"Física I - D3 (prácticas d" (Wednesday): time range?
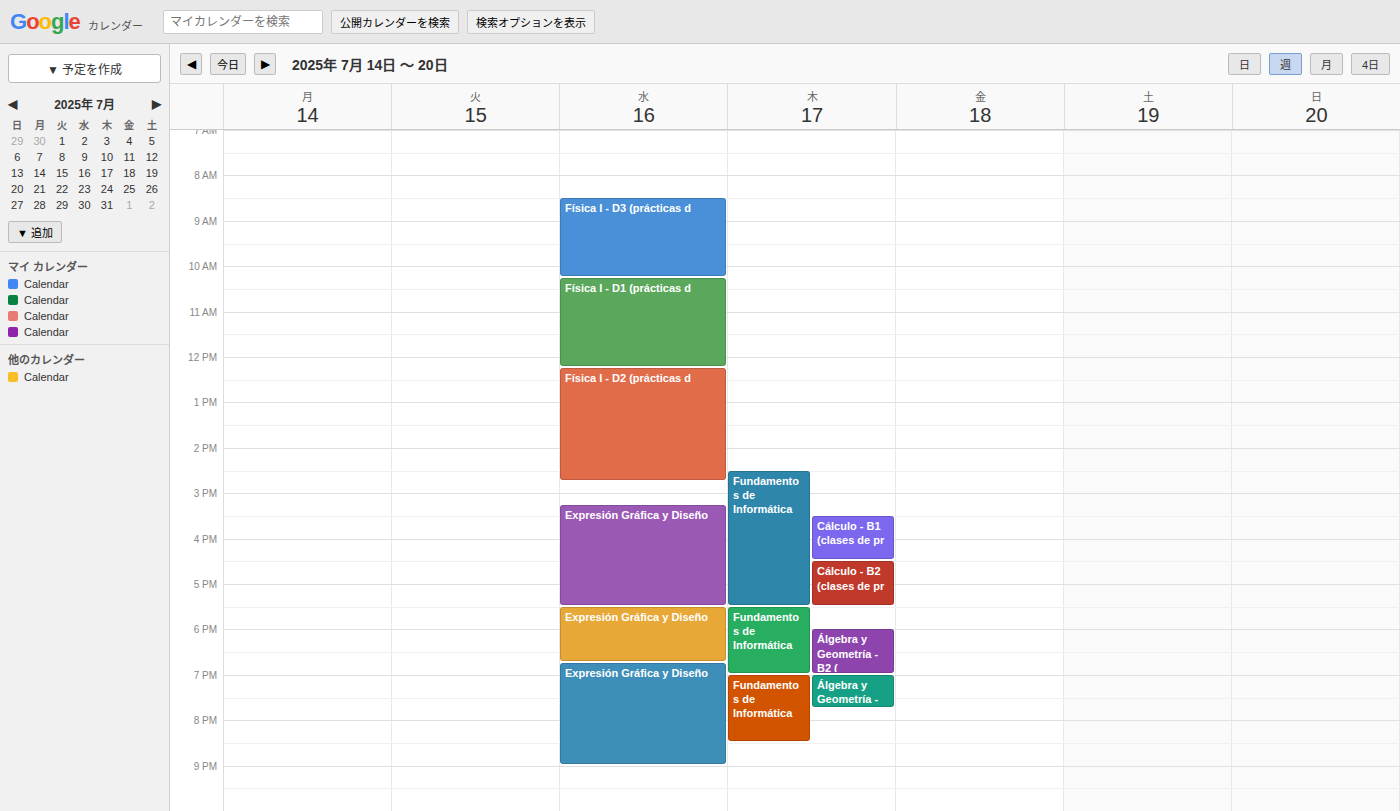
8:30 AM to 10:15 AM